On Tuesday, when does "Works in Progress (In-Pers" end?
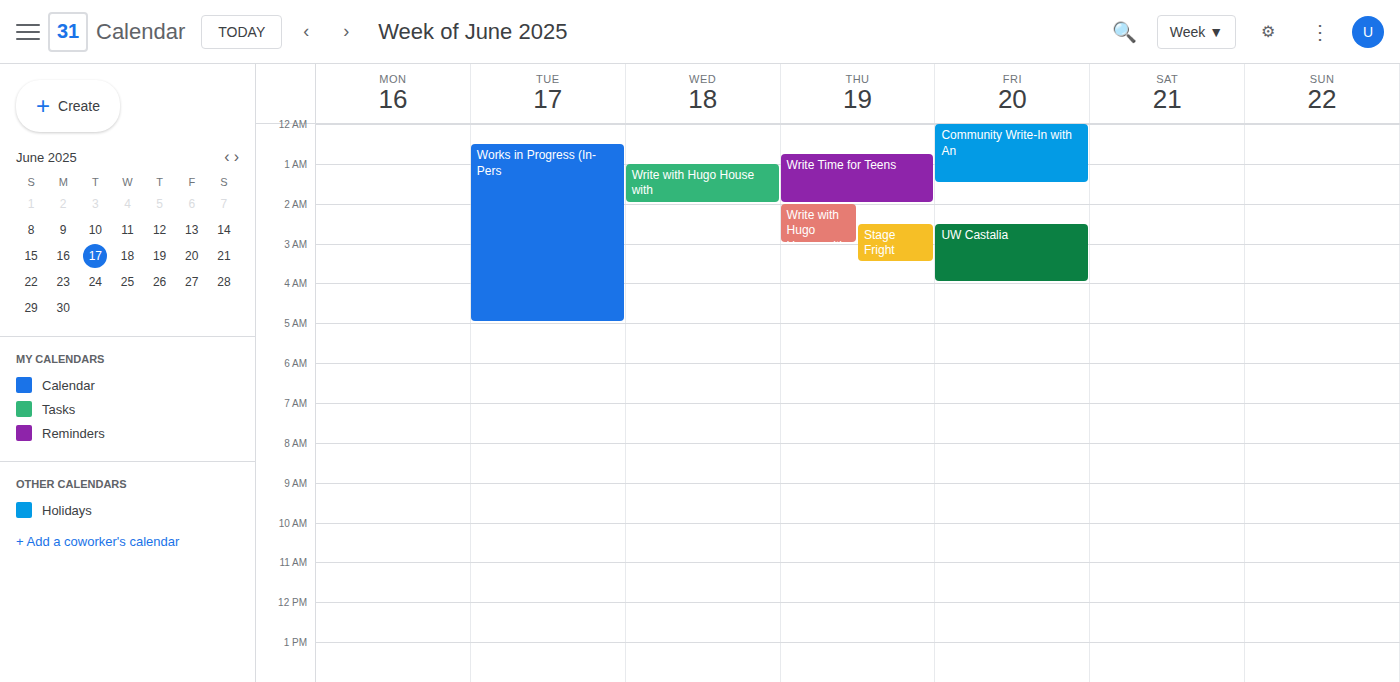
5:00 AM